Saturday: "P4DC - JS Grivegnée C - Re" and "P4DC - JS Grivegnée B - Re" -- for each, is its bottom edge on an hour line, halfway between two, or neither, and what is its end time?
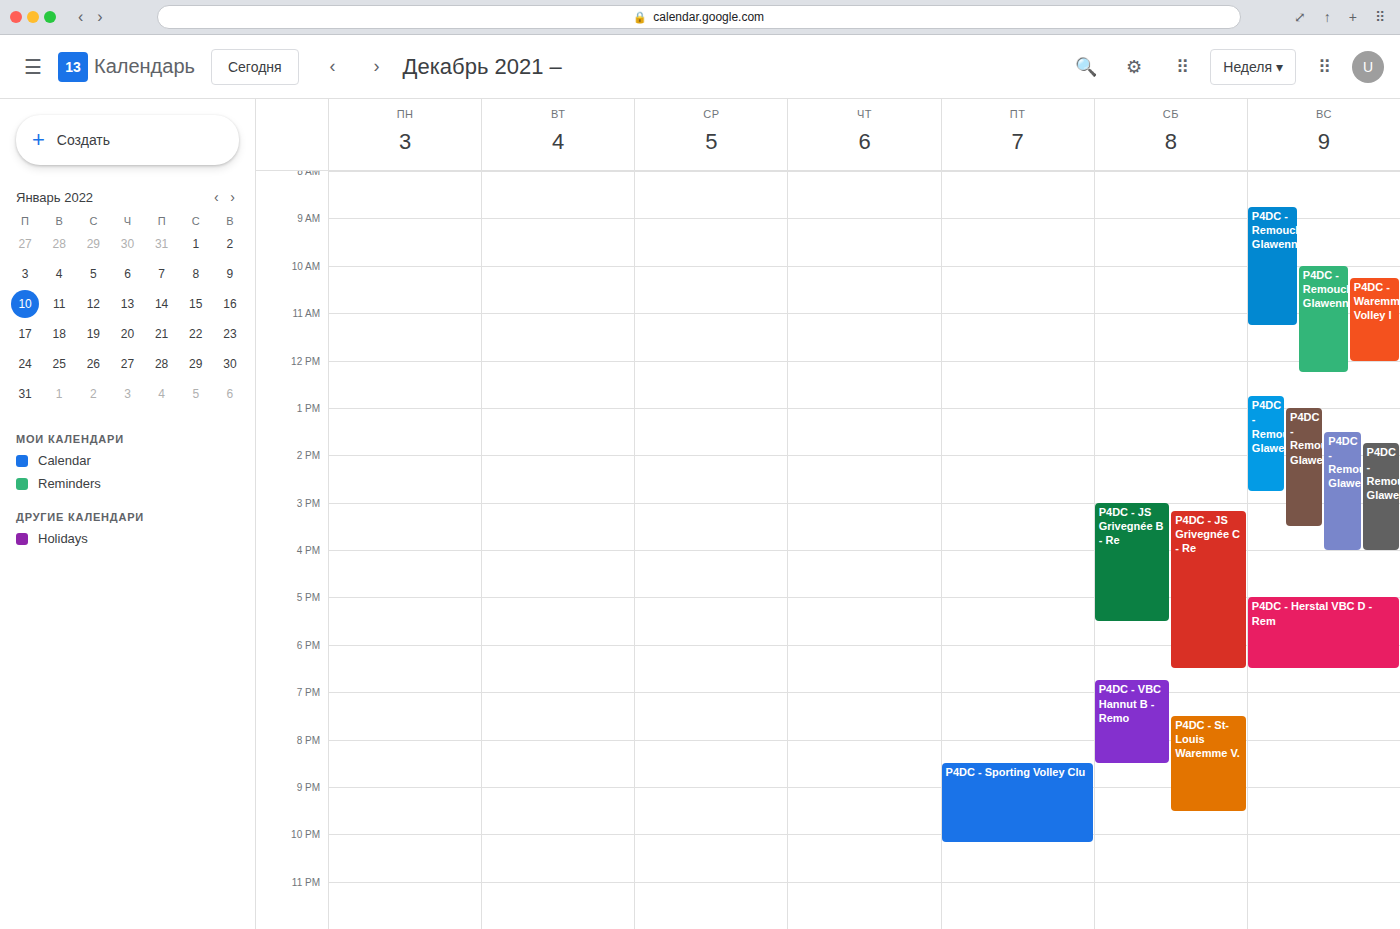
"P4DC - JS Grivegnée C - Re": 6:30 PM, halfway between the 6 PM and 7 PM lines. "P4DC - JS Grivegnée B - Re": 5:30 PM, halfway between the 5 PM and 6 PM lines.